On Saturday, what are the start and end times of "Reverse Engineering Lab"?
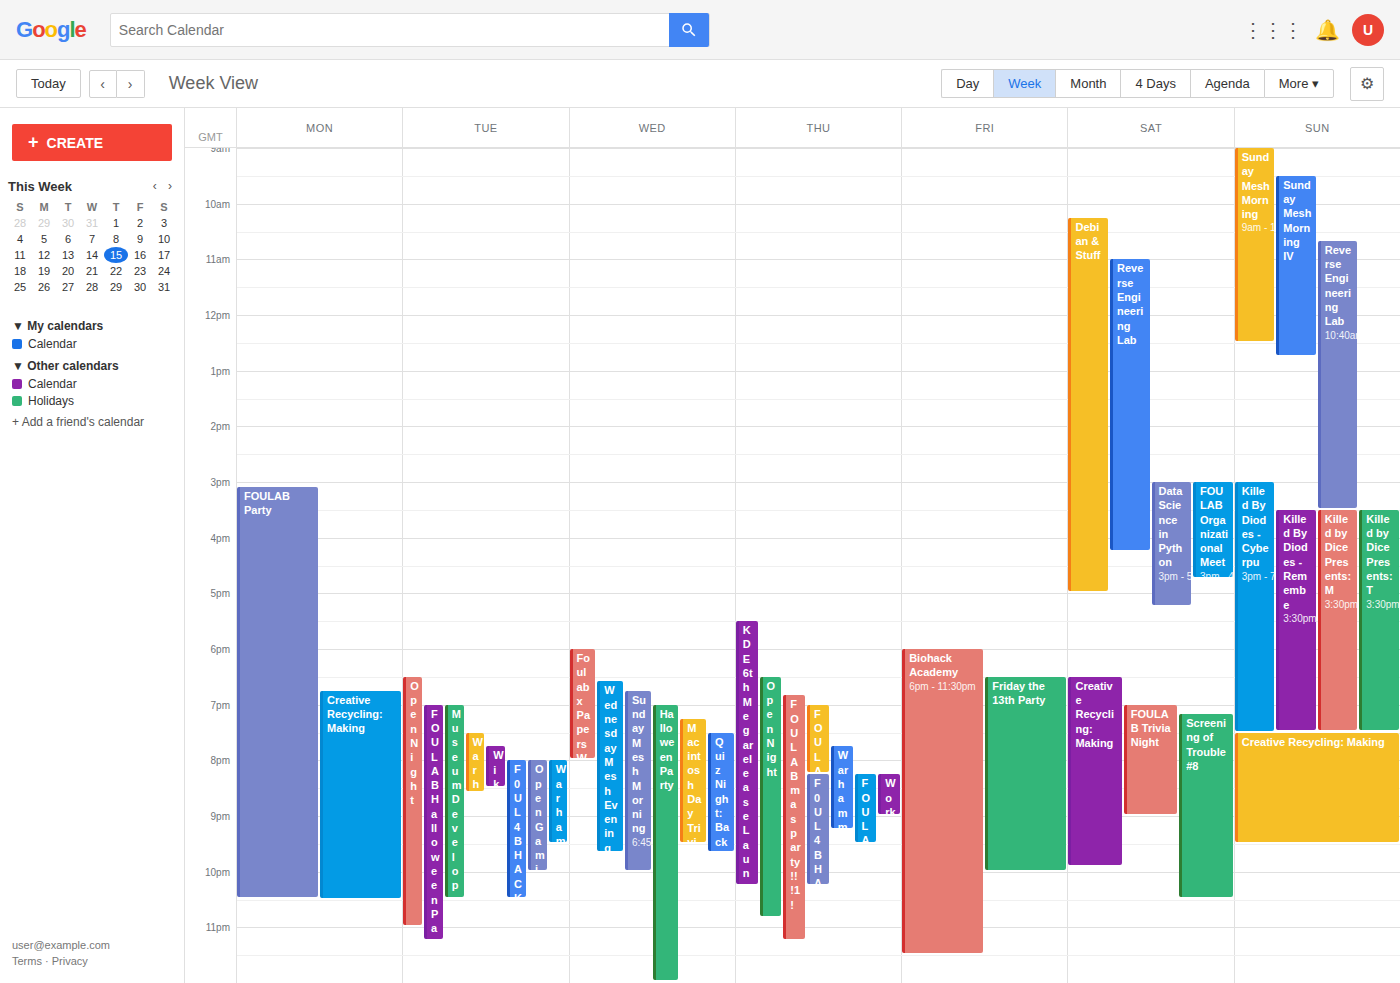
11:00 to 16:15